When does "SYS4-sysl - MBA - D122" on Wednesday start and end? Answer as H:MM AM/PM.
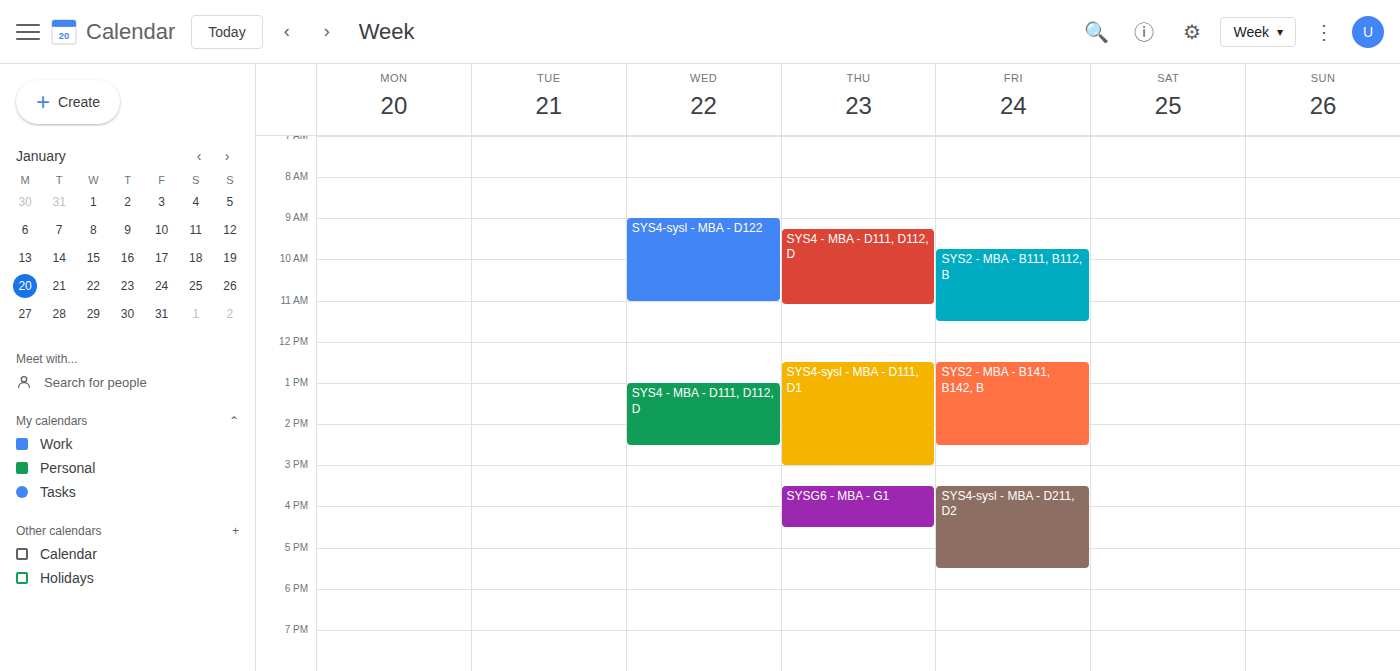
9:00 AM to 11:00 AM